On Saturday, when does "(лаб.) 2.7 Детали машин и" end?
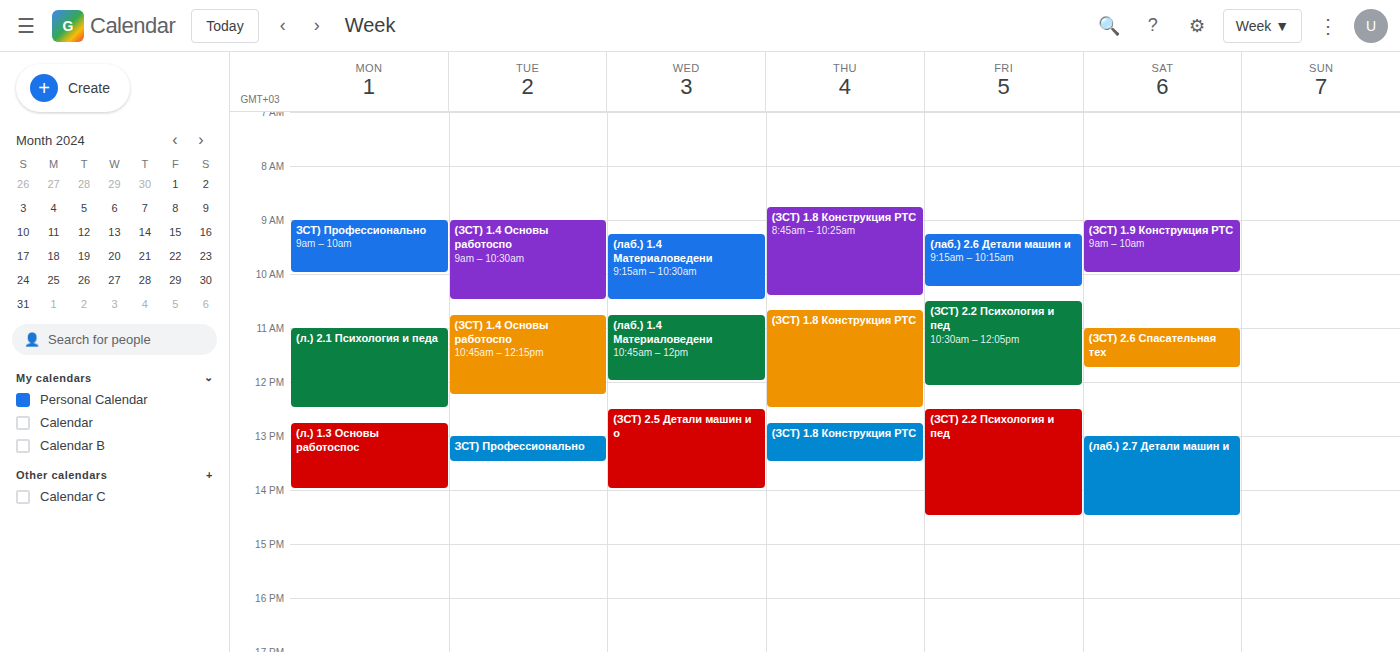
2:30 PM